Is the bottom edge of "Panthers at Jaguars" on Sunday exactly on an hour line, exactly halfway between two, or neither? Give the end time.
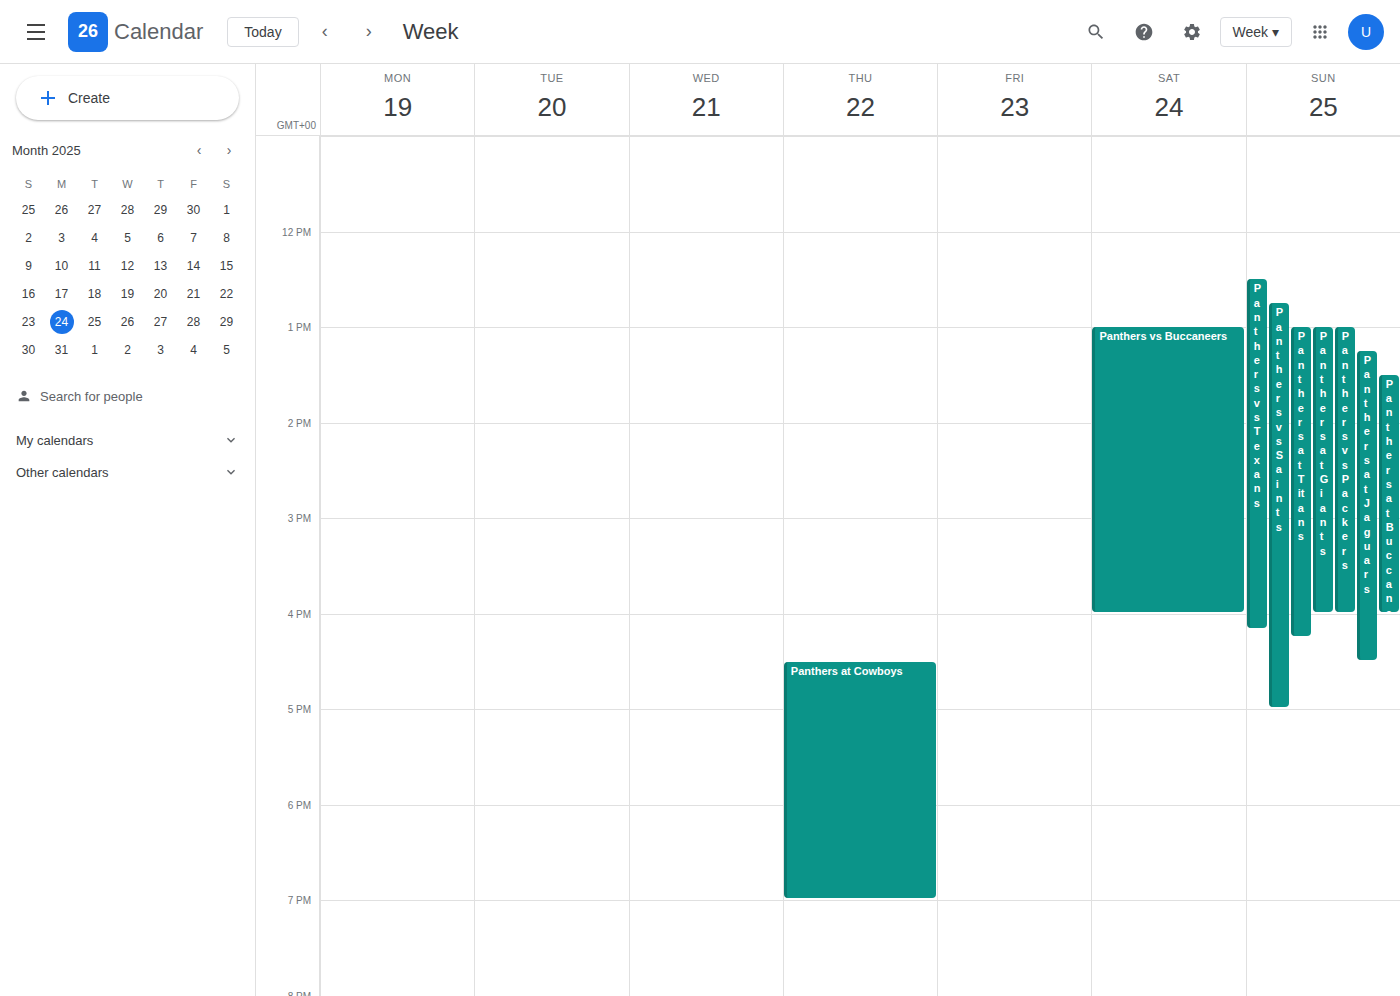
16:30 -- halfway between the 16:00 and 17:00 lines.